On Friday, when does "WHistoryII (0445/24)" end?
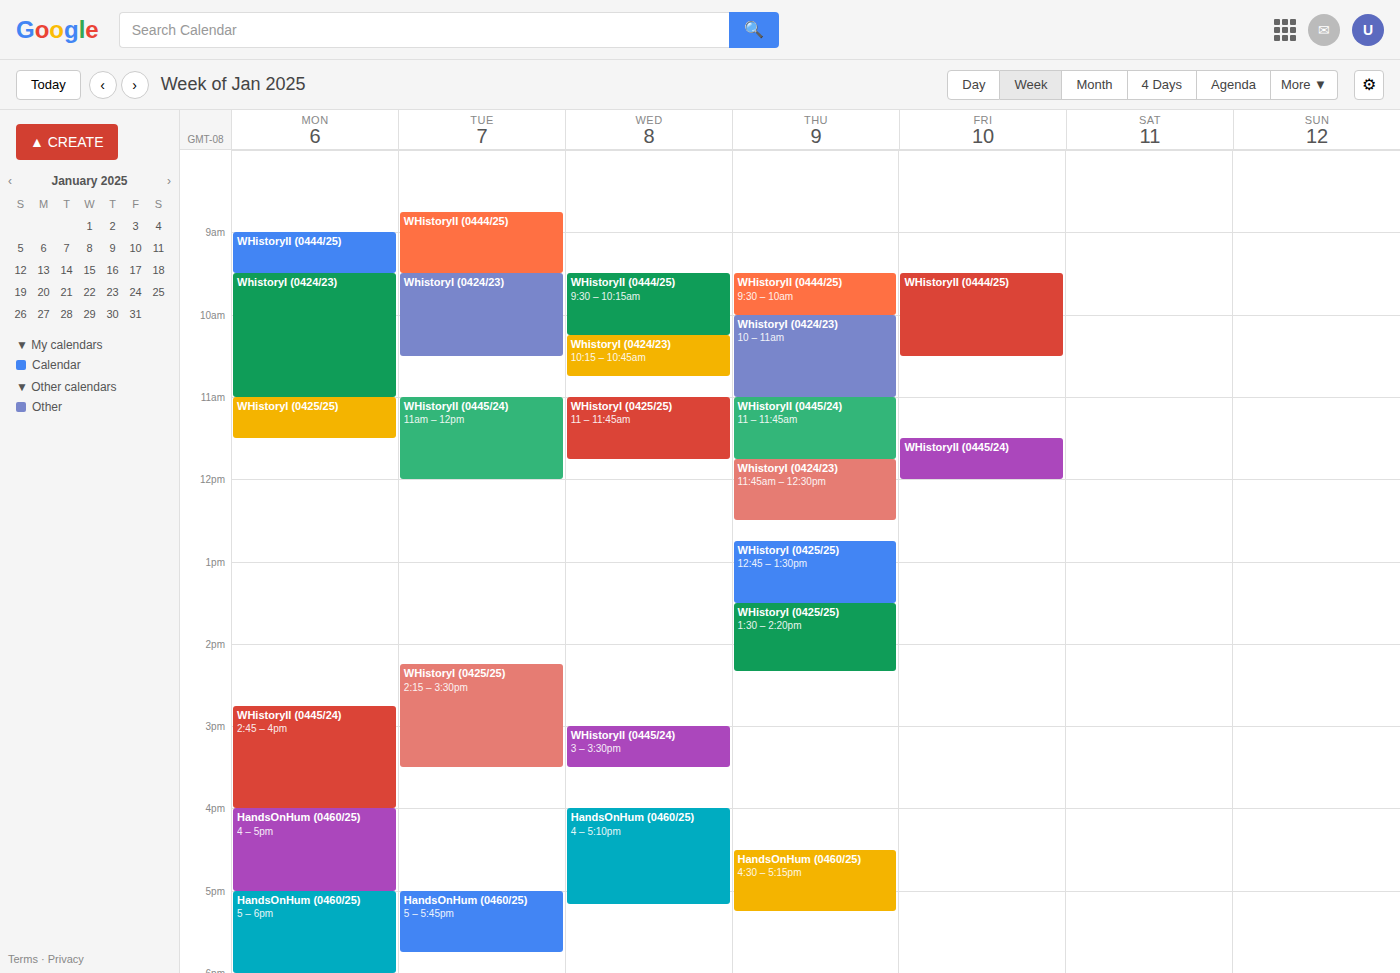
12:00 PM